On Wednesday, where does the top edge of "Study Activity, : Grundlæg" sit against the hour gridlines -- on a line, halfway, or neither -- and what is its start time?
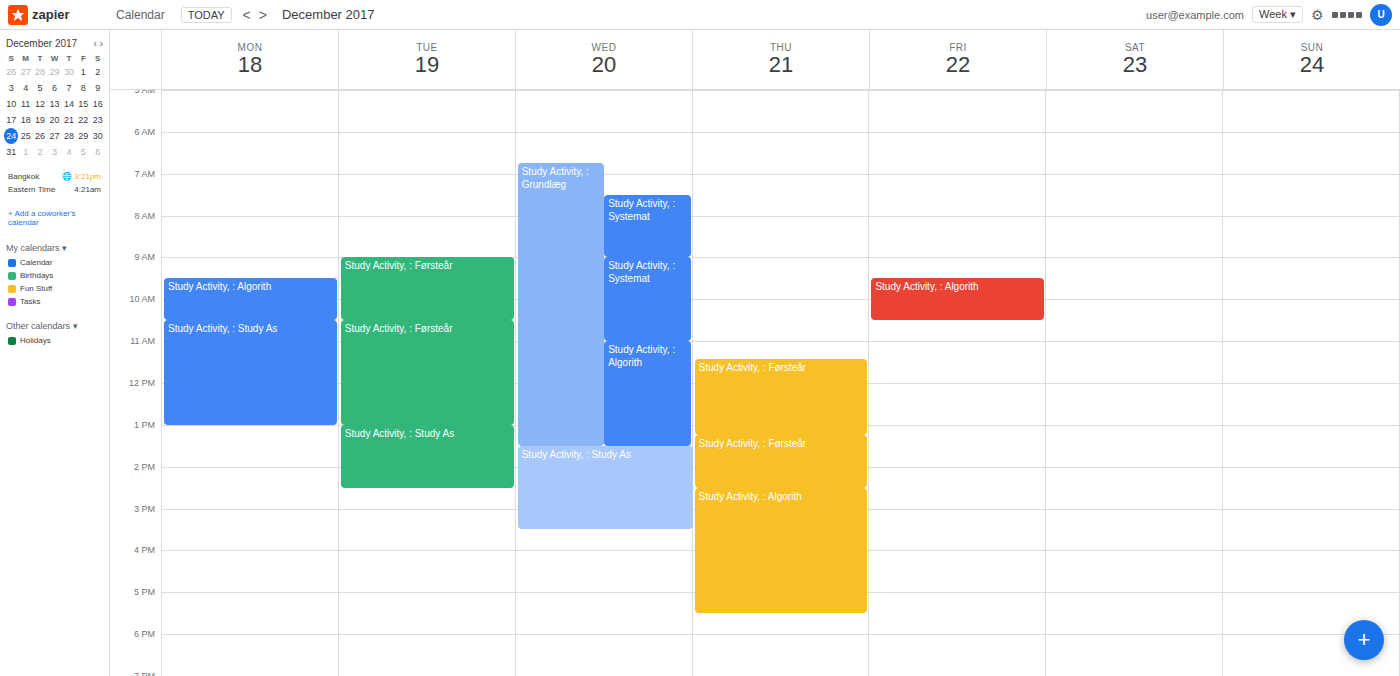
6:45 AM -- neither: three quarters of the way from the 6 AM line to the 7 AM line.